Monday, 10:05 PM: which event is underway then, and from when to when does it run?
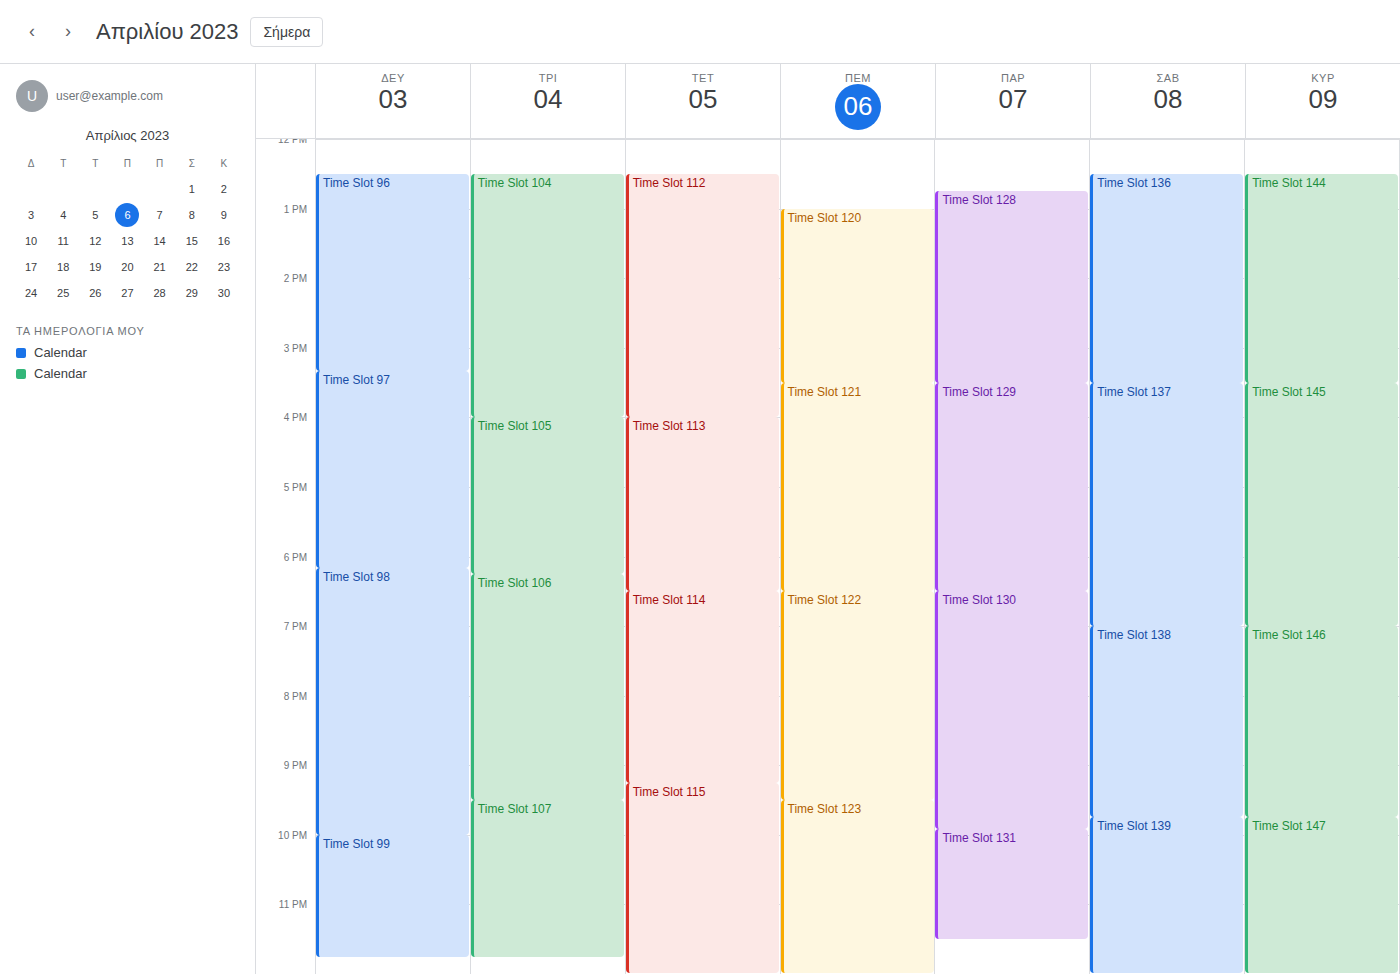
"Time Slot 99", 10:00 PM to 11:45 PM